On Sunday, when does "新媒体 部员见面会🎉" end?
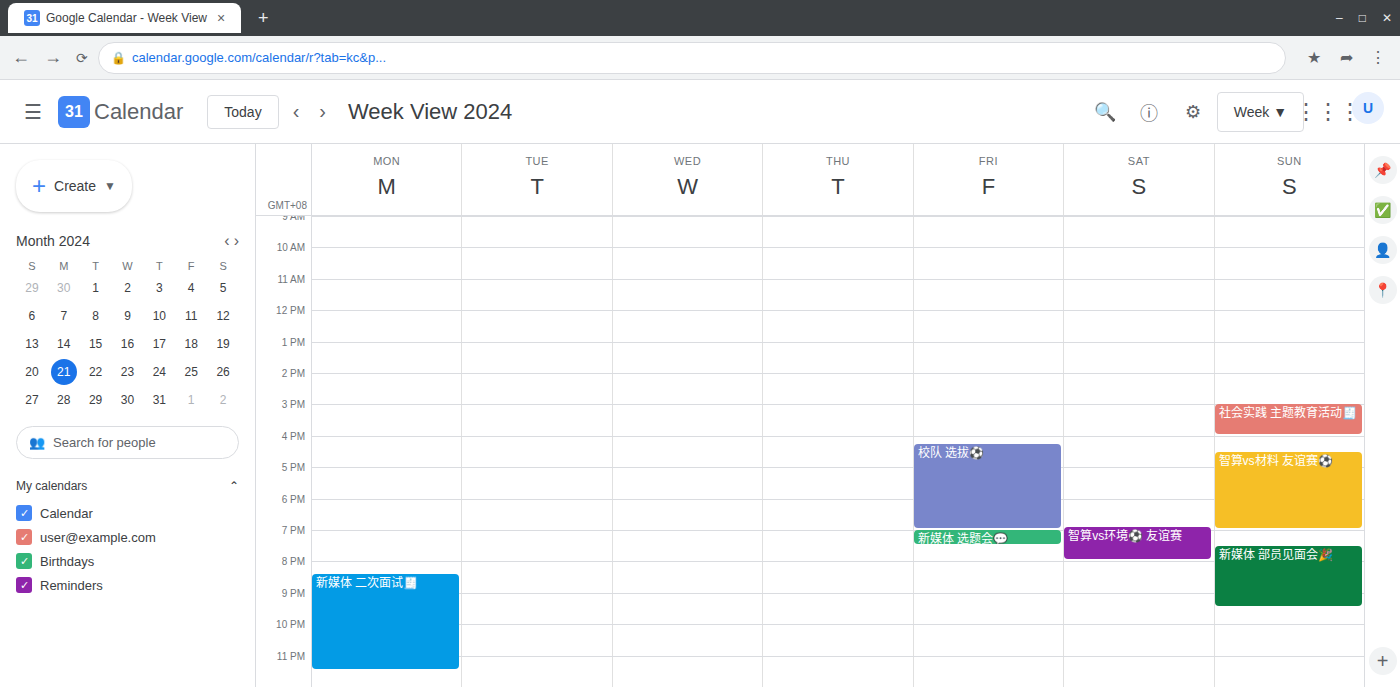
9:30 PM